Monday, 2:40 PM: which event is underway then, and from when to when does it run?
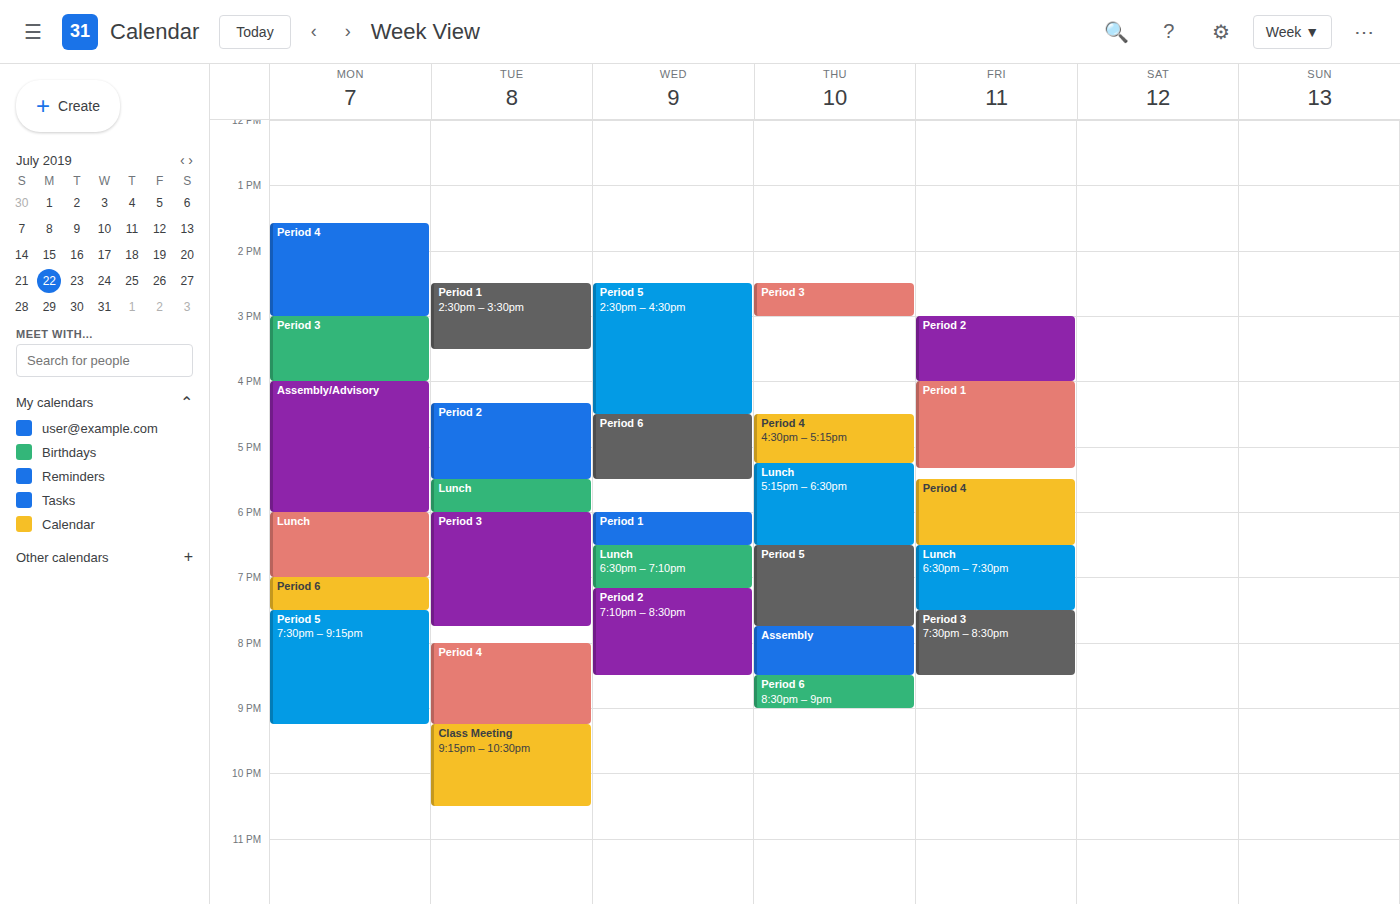
"Period 4", 1:35 PM to 3:00 PM